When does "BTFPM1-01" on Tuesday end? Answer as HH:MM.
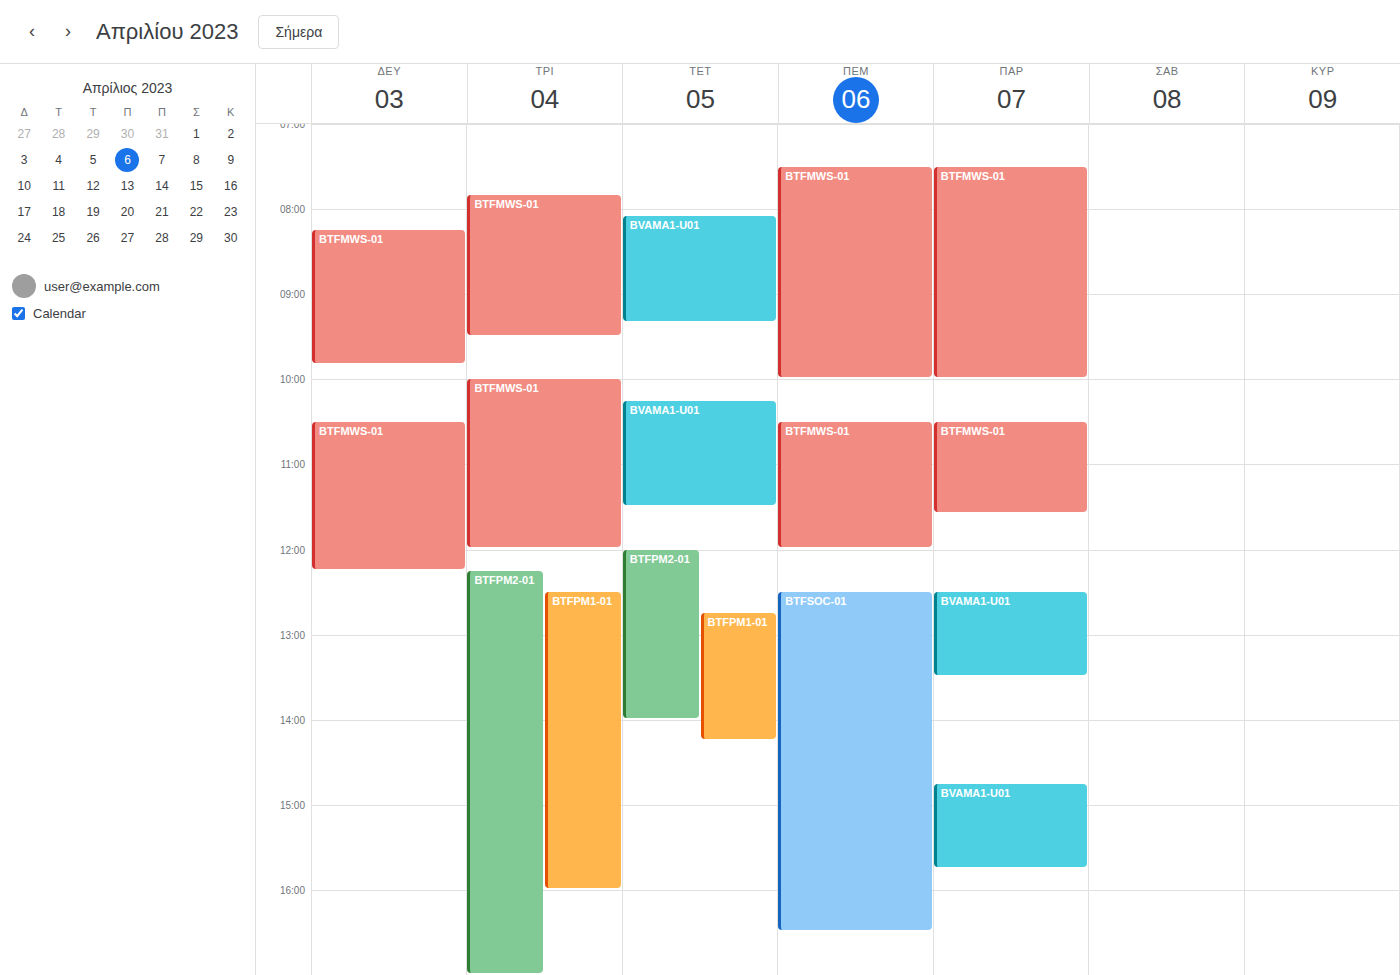
16:00